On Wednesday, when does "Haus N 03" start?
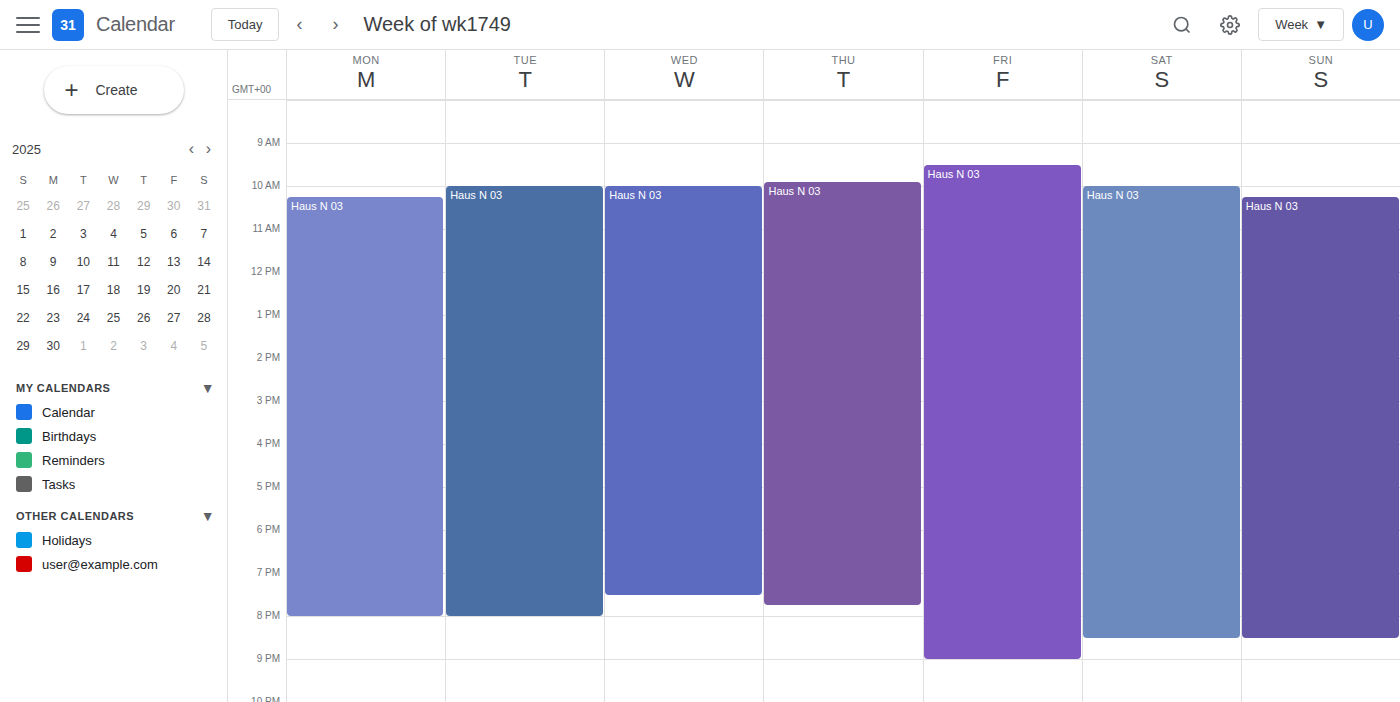
10:00